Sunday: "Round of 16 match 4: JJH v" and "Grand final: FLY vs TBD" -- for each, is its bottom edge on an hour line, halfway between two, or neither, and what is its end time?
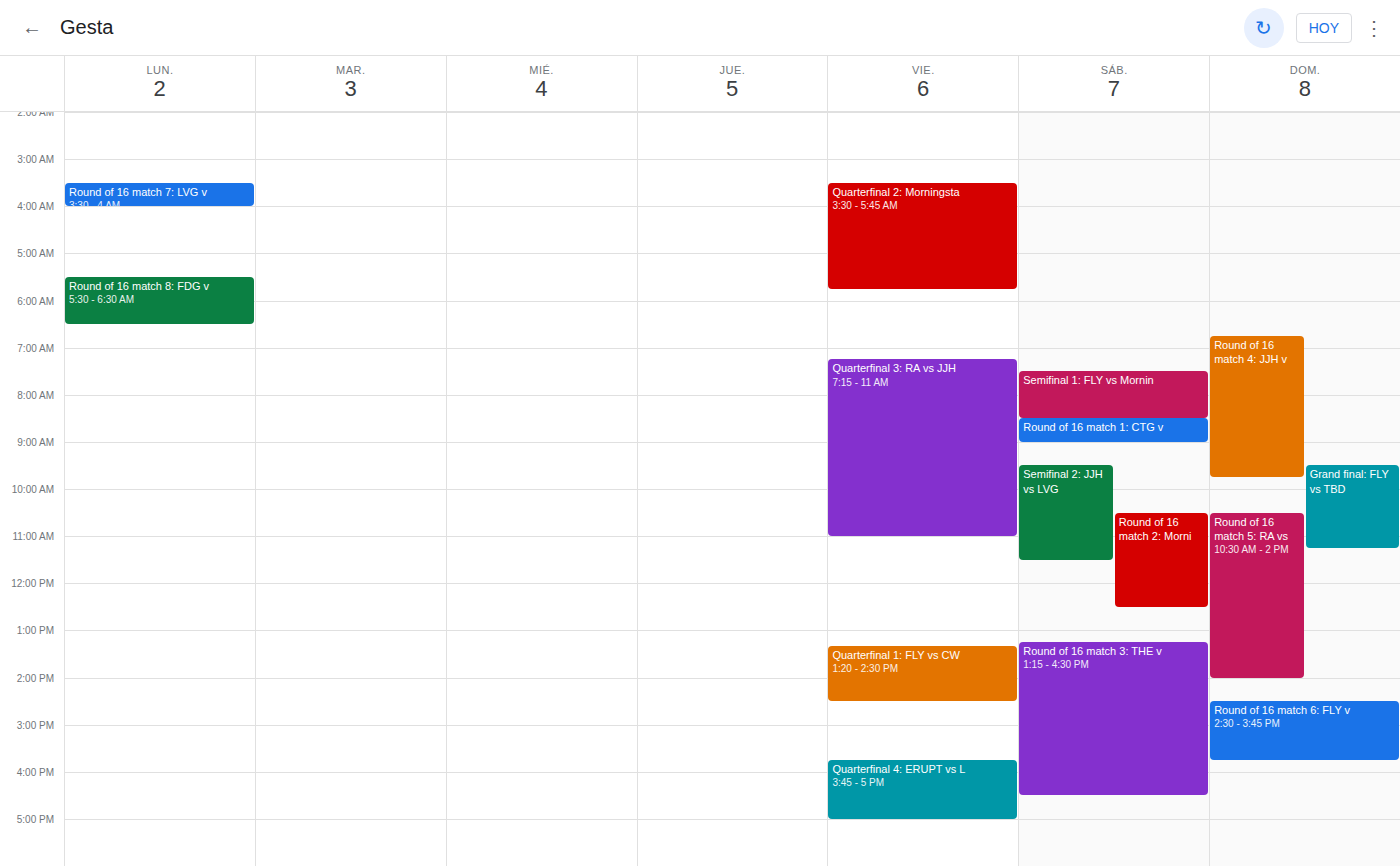
"Round of 16 match 4: JJH v": 9:45 AM, neither: three quarters of the way from the 9 AM line to the 10 AM line. "Grand final: FLY vs TBD": 11:15 AM, neither: a quarter of the way from the 11 AM line to the 12 PM line.